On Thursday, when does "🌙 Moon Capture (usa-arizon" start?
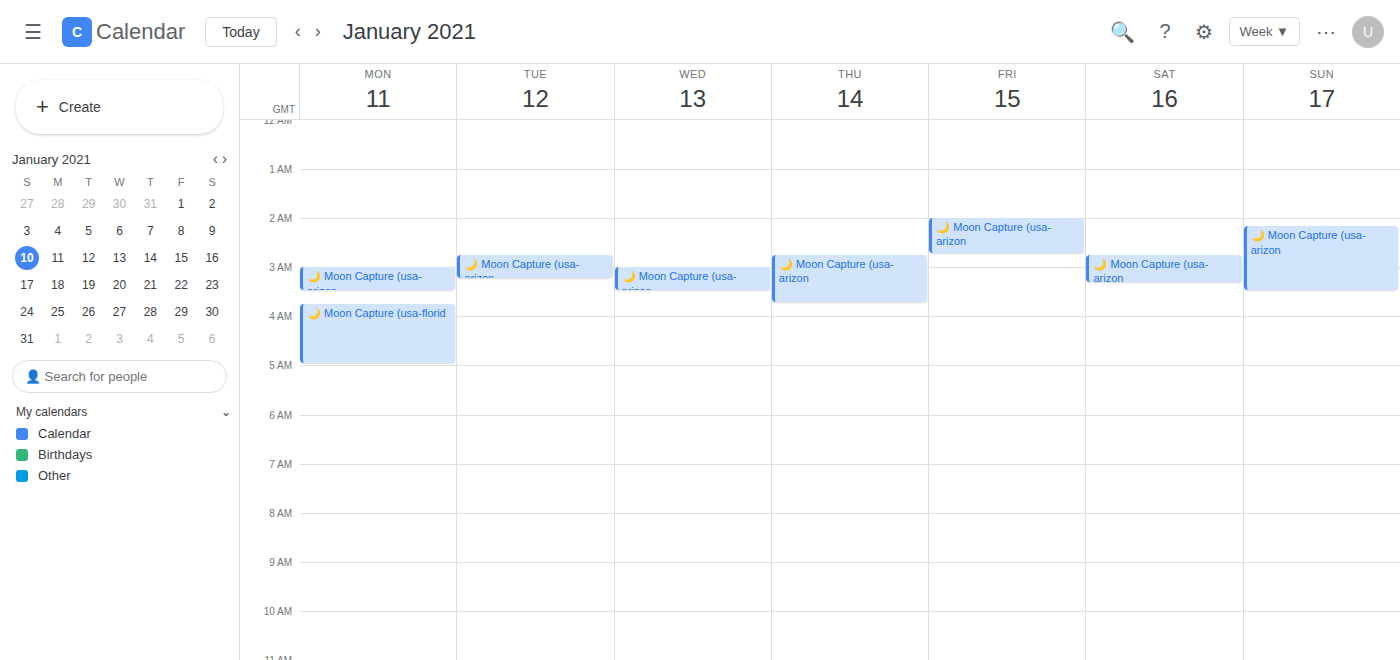
2:45 AM